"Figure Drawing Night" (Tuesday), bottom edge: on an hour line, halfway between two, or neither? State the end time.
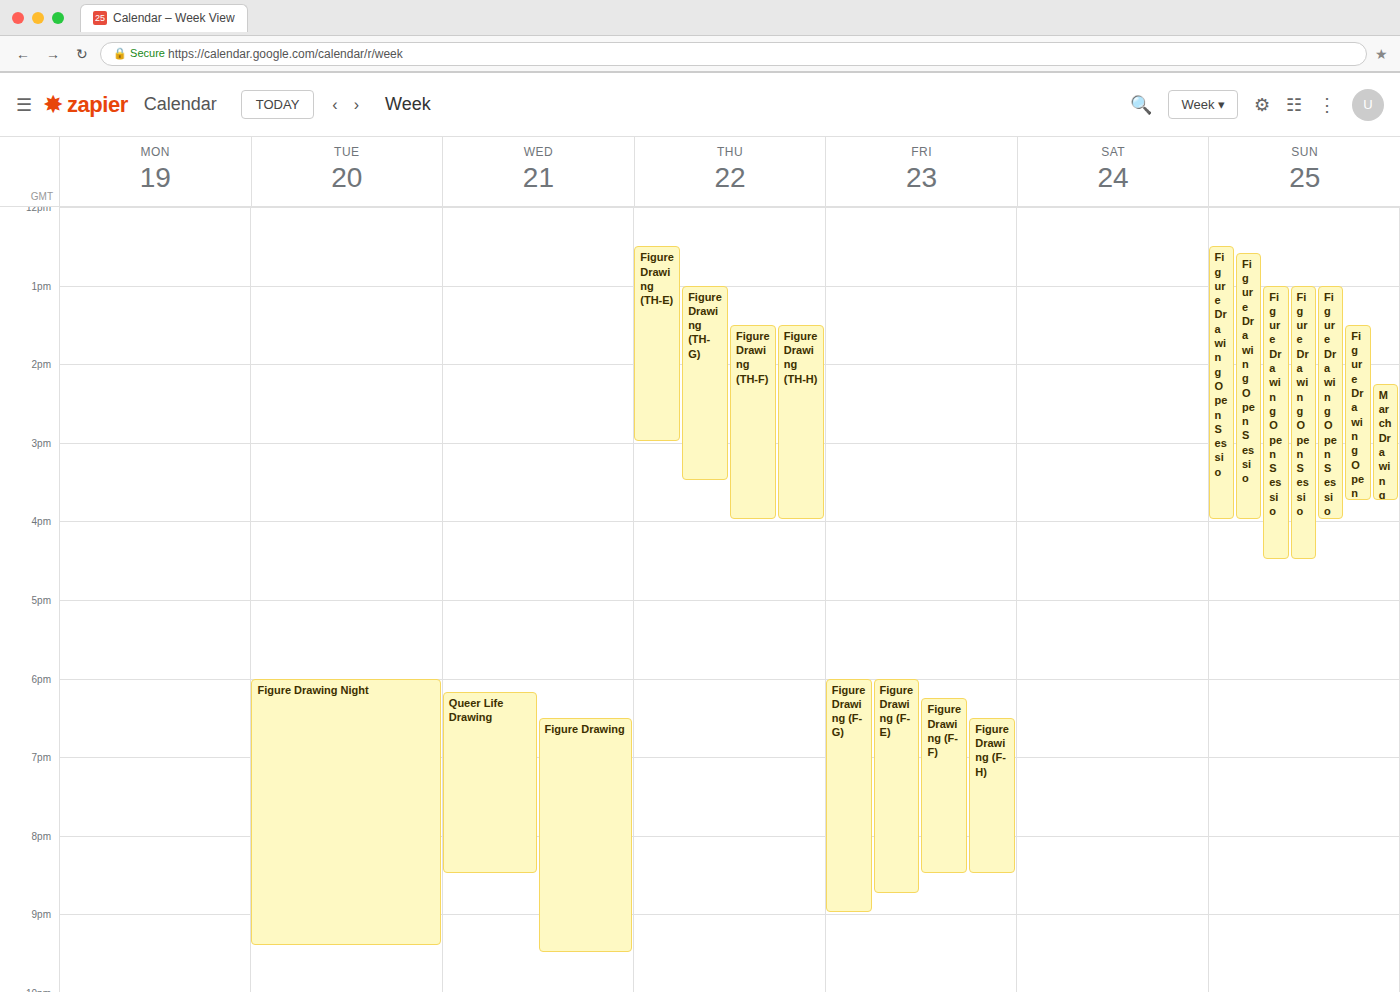
9:25 PM -- neither: 25 minutes below the 9 PM line and 35 minutes above the 10 PM line.